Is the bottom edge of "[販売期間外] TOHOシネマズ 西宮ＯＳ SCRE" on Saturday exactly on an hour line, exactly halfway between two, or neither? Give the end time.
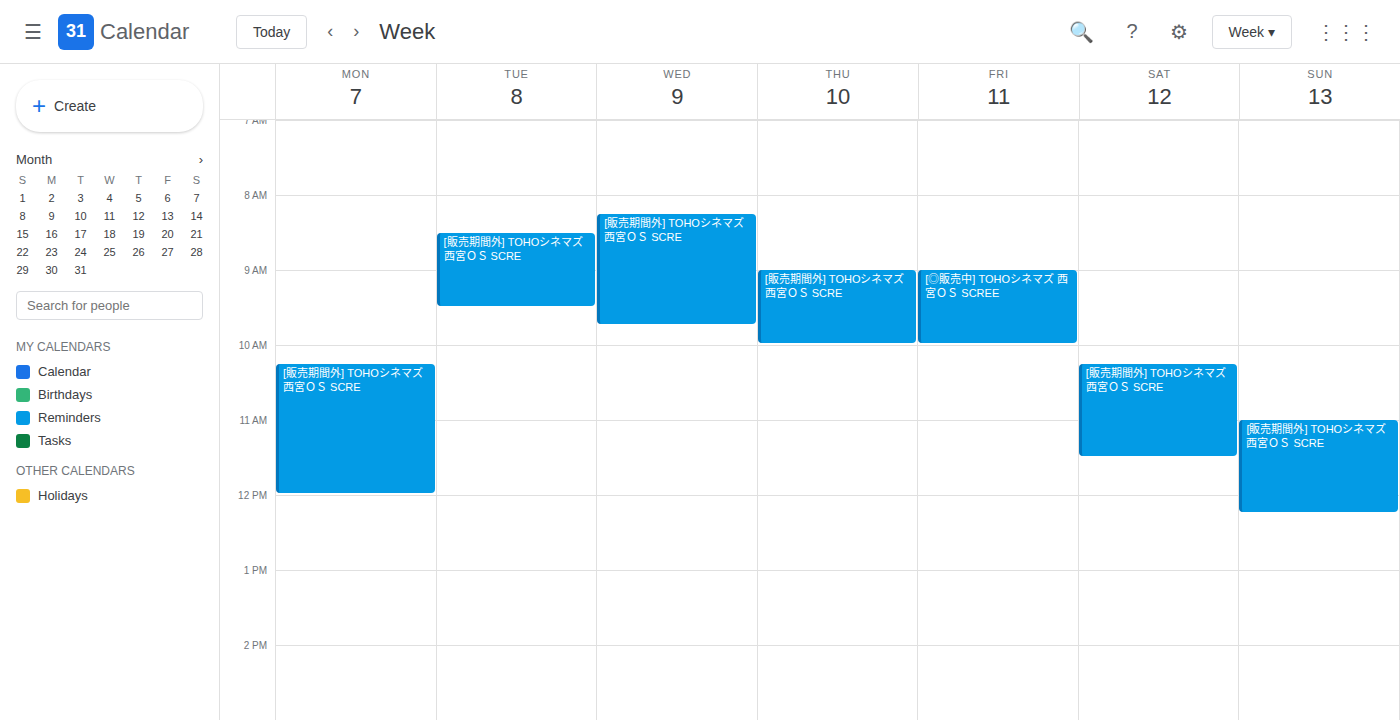
11:30 AM -- halfway between the 11 AM and 12 PM lines.